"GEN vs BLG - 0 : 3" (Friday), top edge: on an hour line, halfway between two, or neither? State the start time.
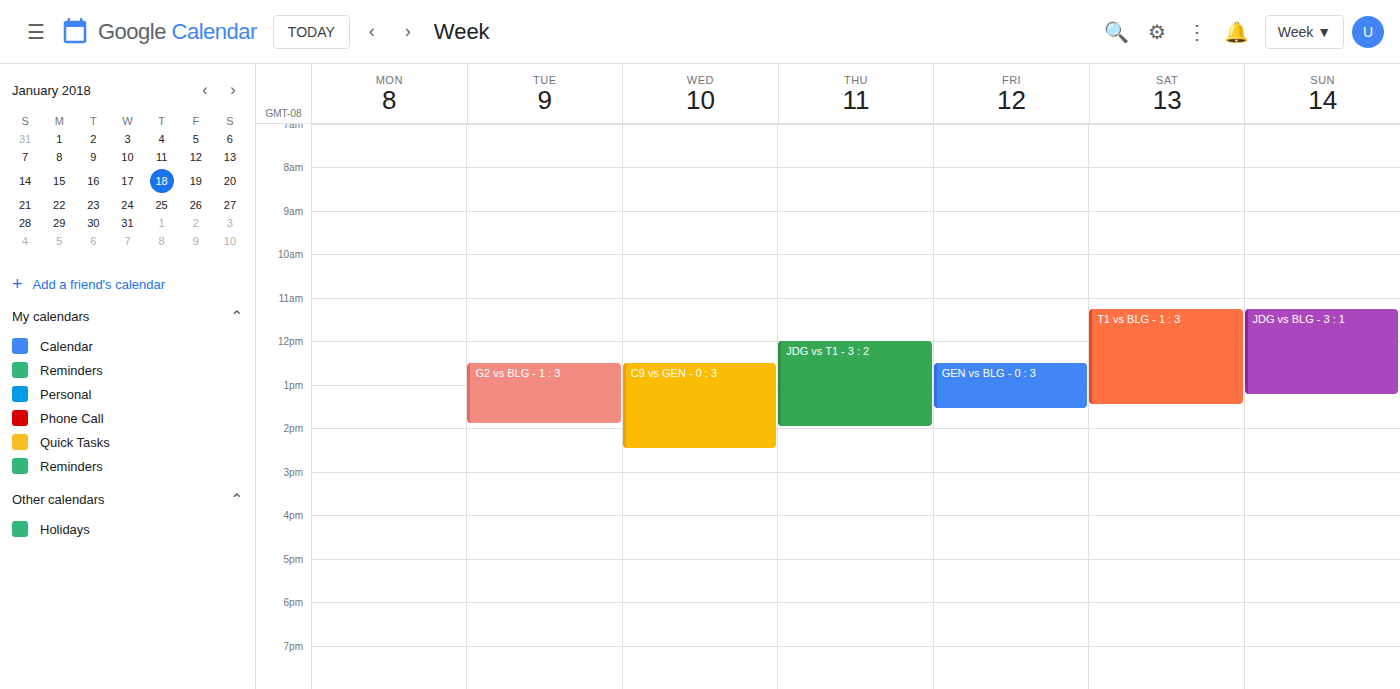
12:30 PM -- halfway between the 12 PM and 1 PM lines.